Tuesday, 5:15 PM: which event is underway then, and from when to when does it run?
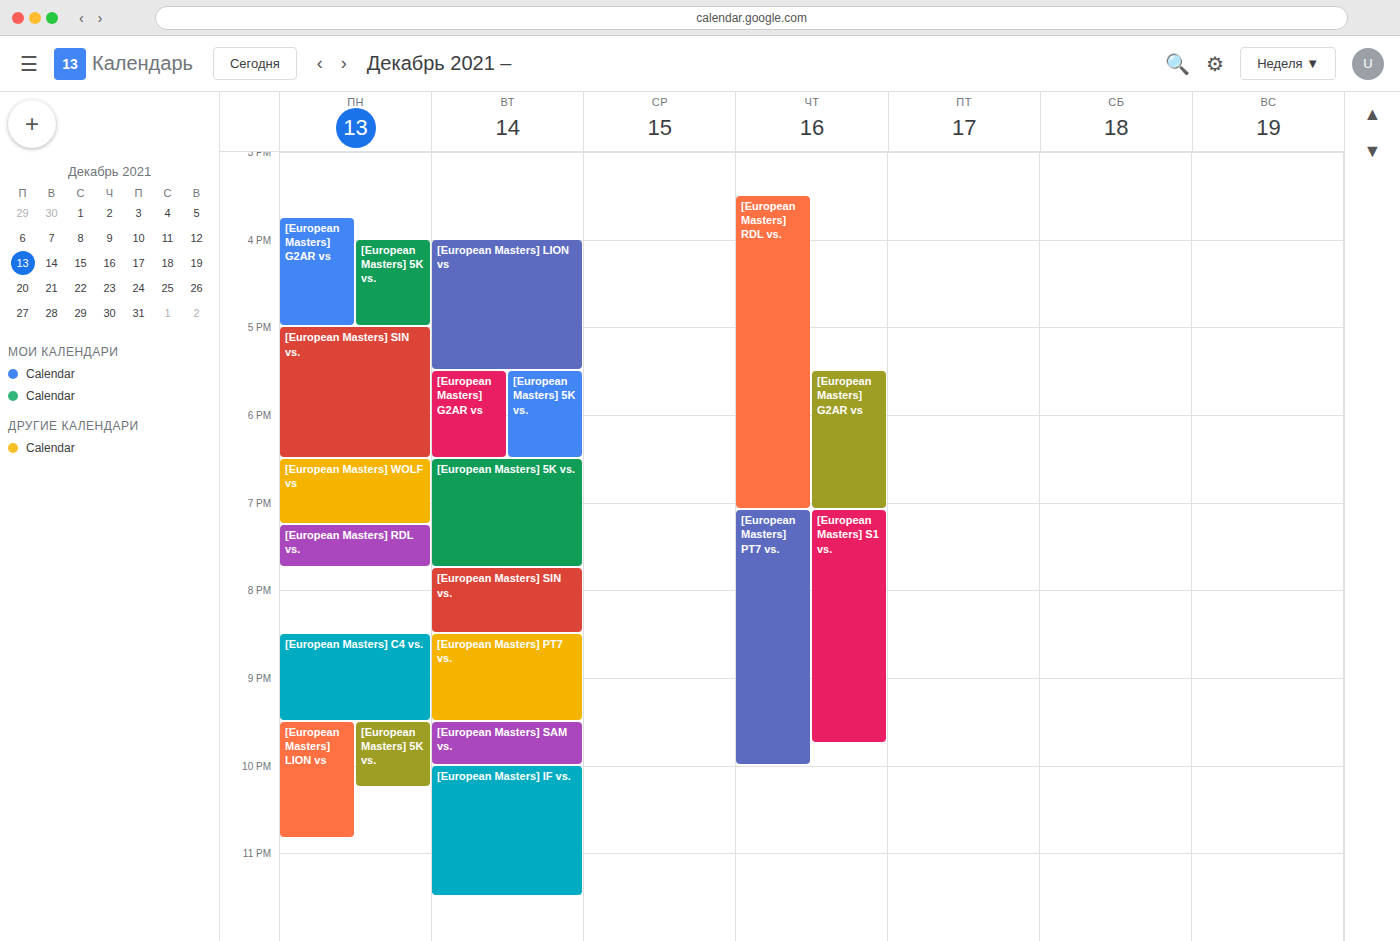
"[European Masters] LION vs", 4:00 PM to 5:30 PM